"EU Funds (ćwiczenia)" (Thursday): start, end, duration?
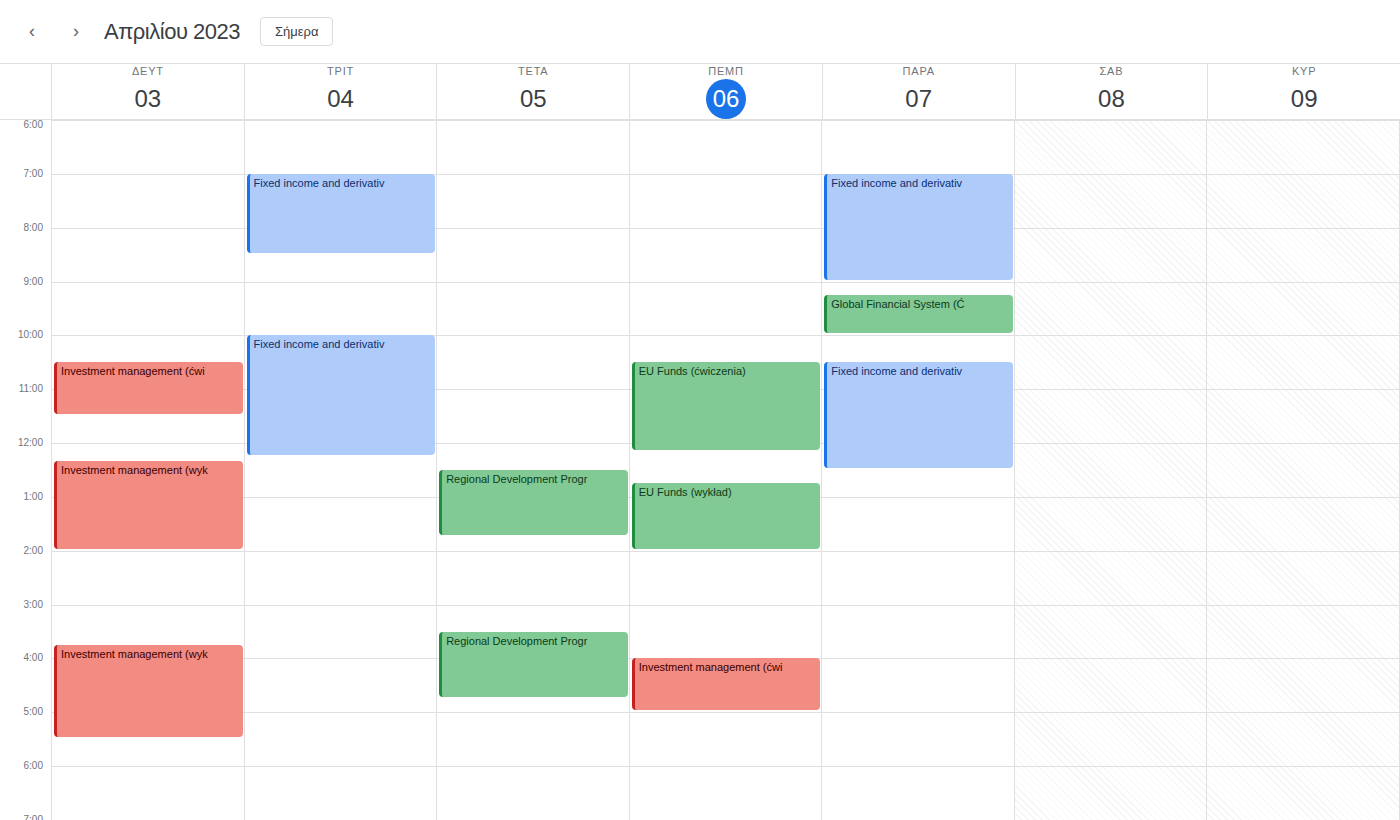
10:30 AM to 12:10 PM, 1 hour 40 minutes